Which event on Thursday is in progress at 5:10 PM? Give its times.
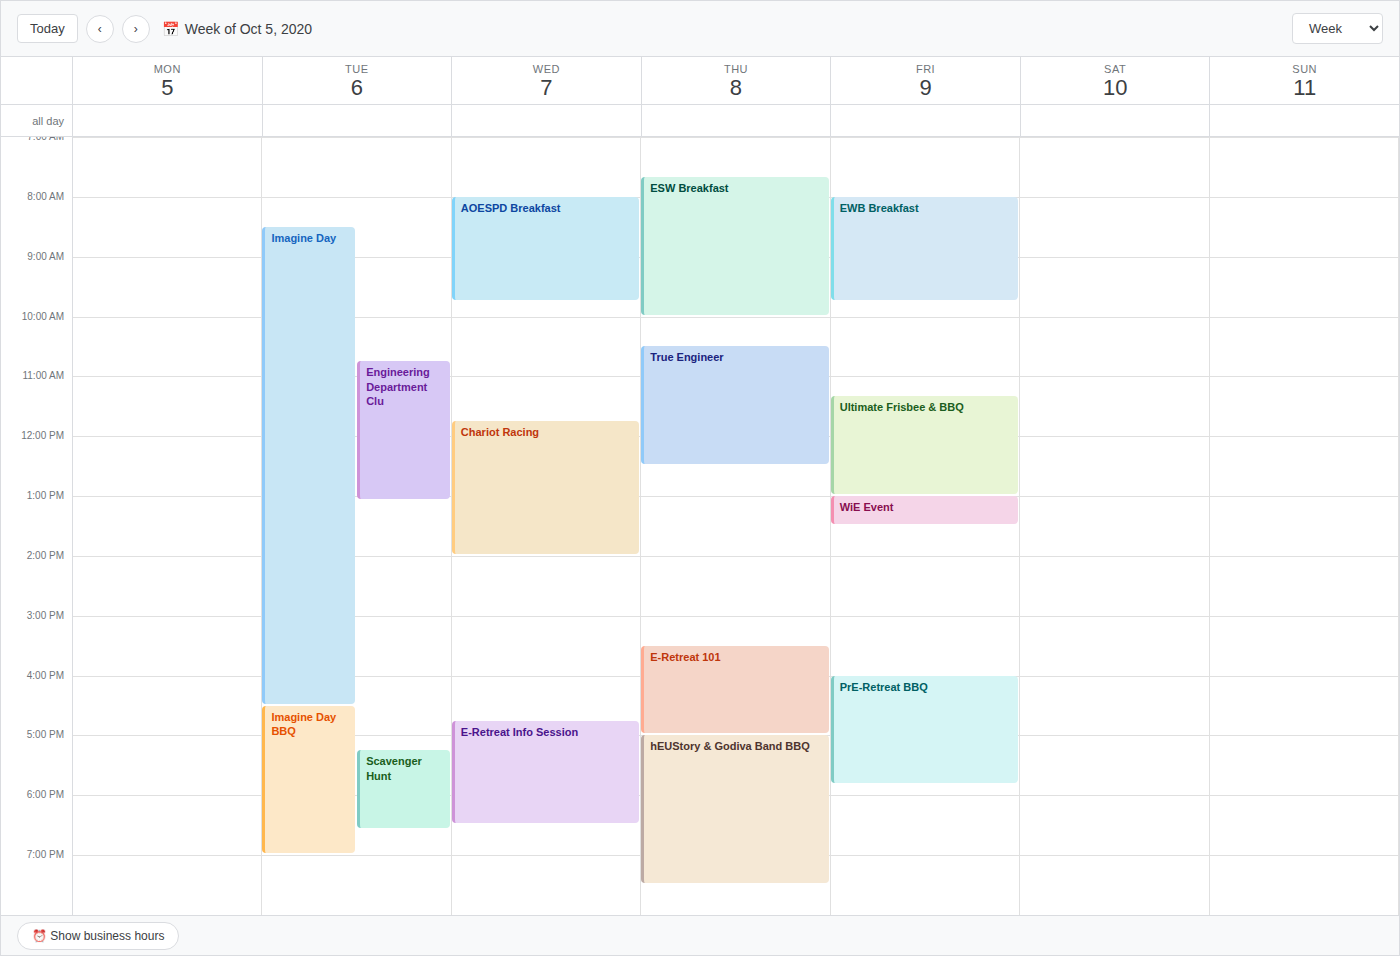
"hEUStory & Godiva Band BBQ", 5:00 PM to 7:30 PM